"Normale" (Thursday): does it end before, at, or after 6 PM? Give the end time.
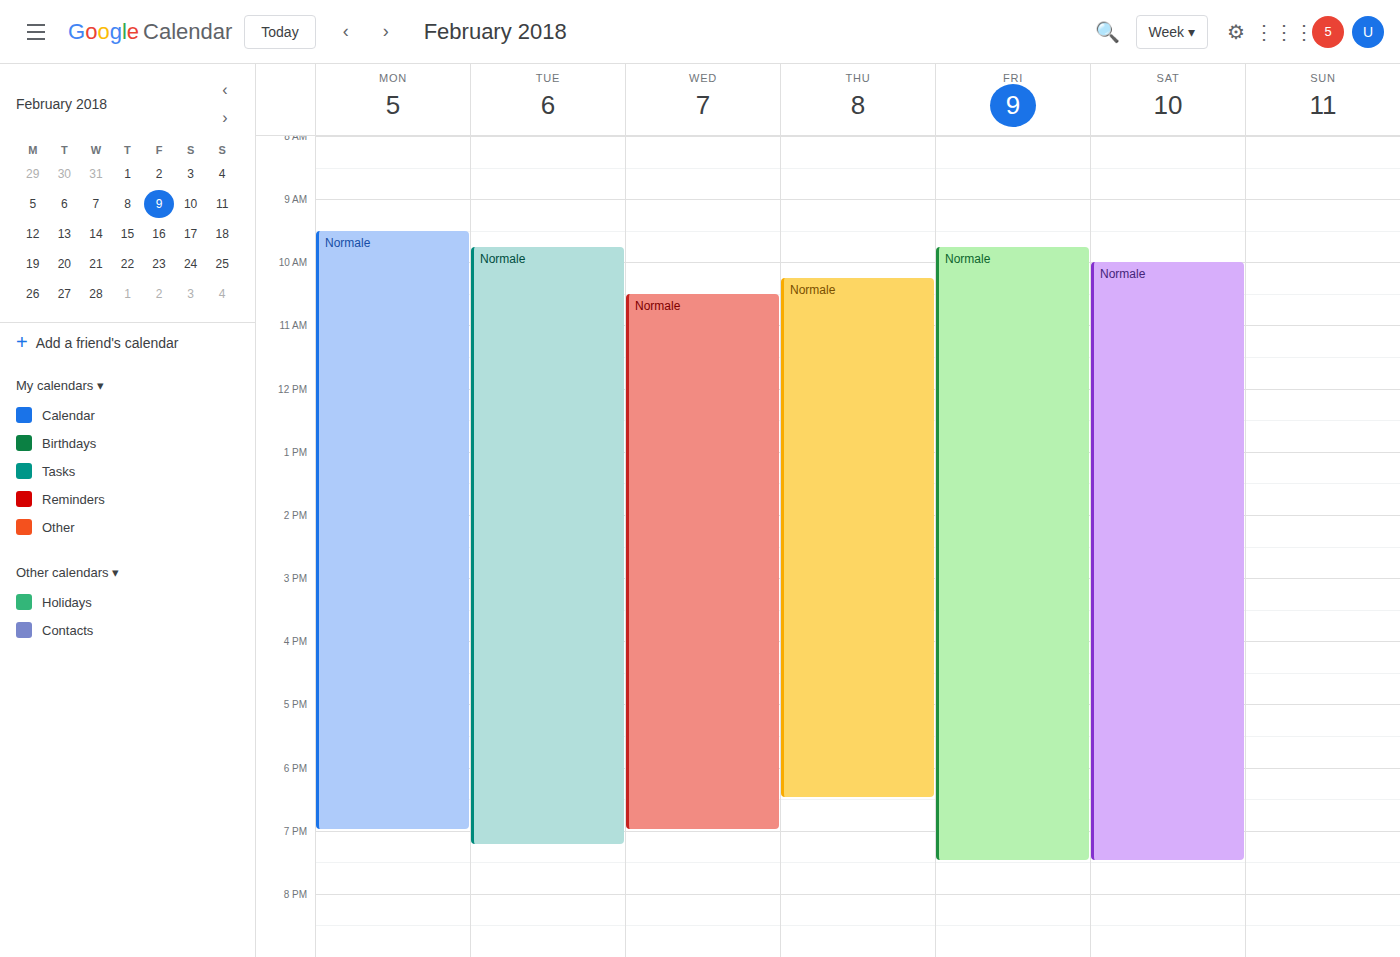
6:30 PM -- after 6 PM, 30 minutes below the 6 PM line.